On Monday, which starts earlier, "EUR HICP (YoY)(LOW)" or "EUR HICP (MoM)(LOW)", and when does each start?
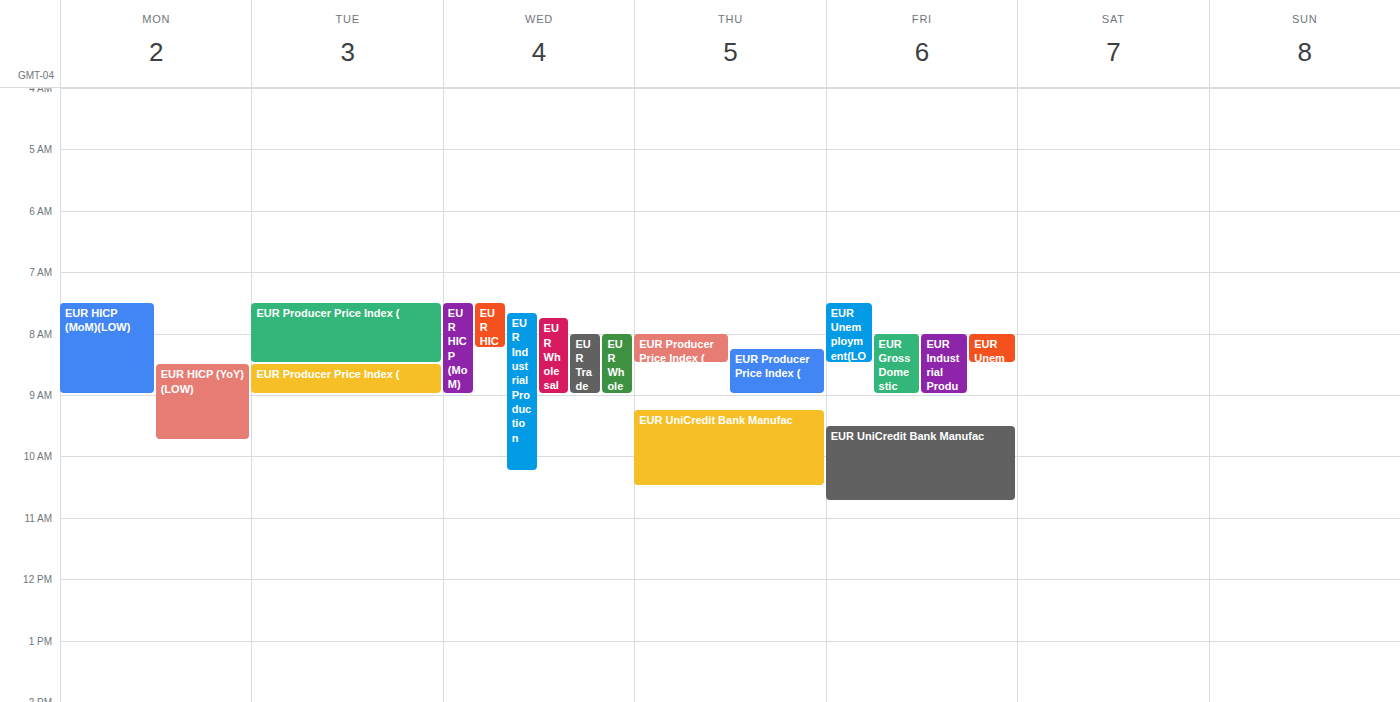
"EUR HICP (MoM)(LOW)" 7:30 AM; "EUR HICP (YoY)(LOW)" 8:30 AM.